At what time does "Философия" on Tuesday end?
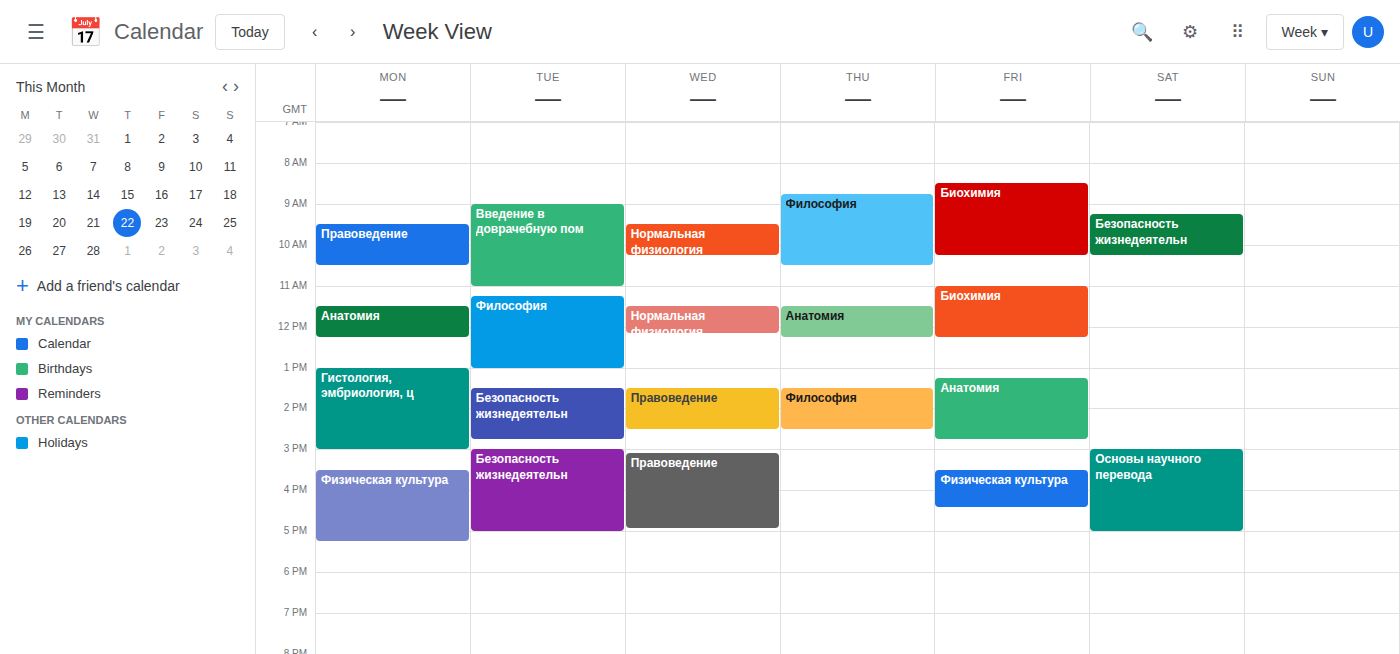
1:00 PM